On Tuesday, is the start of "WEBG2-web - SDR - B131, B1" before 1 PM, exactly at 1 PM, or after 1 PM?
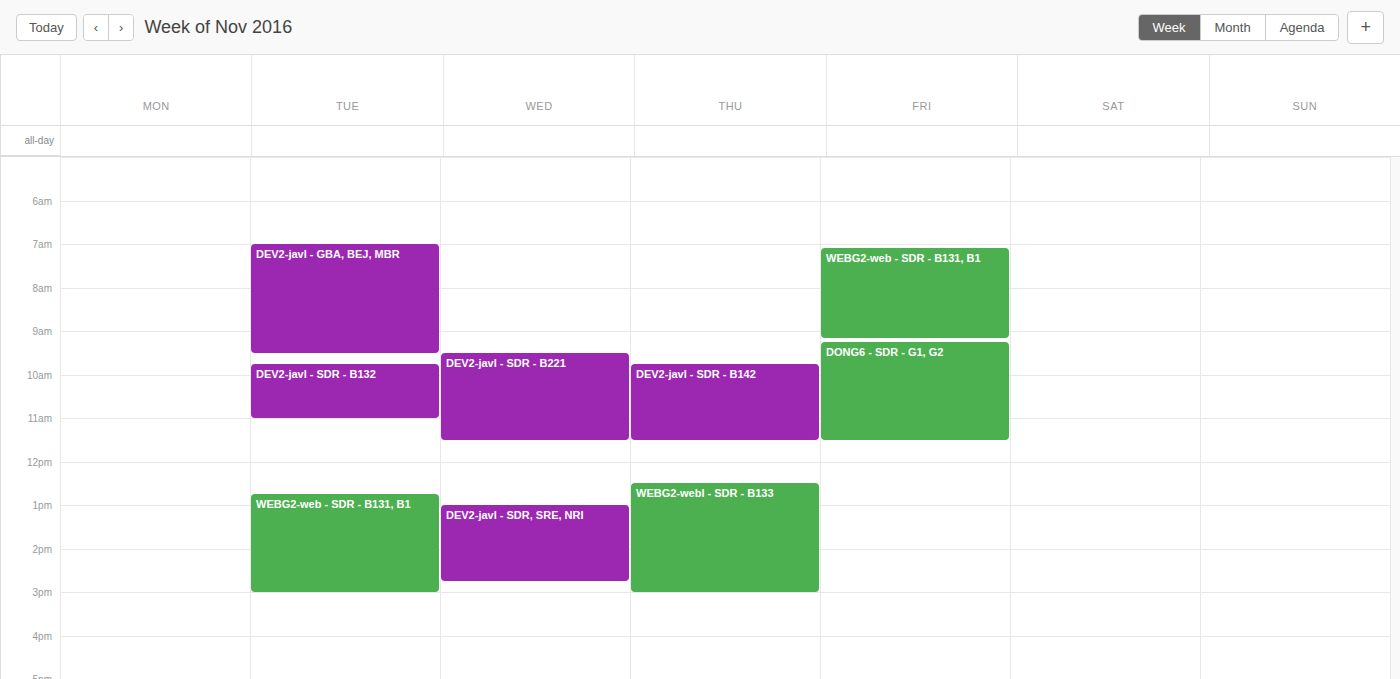
12:45 PM -- before 1 PM, 15 minutes above the 1 PM line.